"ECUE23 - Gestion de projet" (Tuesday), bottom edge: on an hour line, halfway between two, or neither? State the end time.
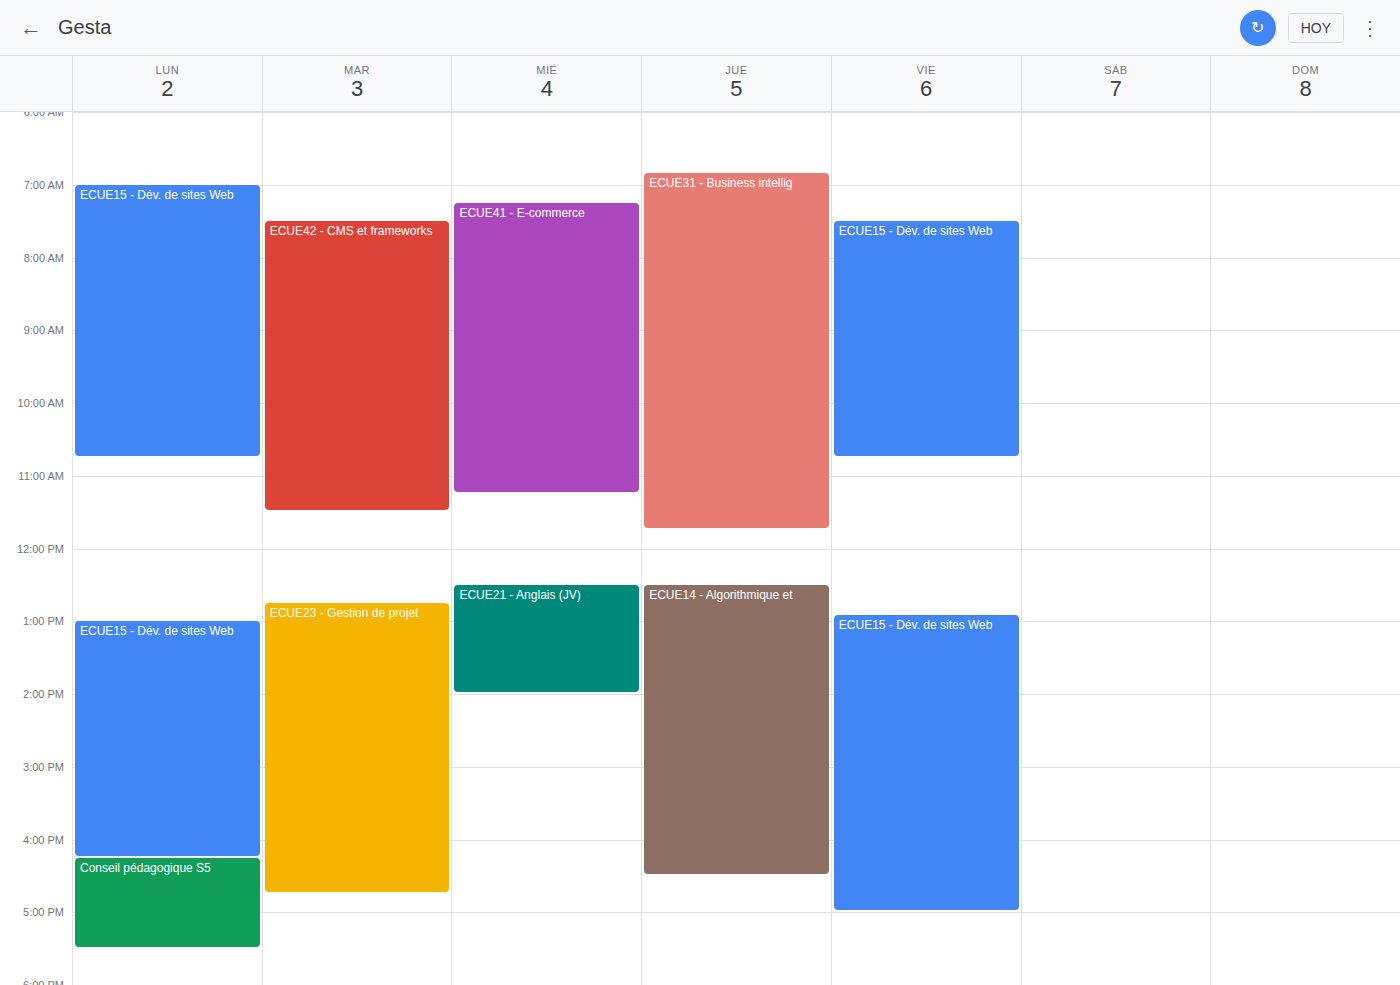
4:45 PM -- neither: three quarters of the way from the 4 PM line to the 5 PM line.